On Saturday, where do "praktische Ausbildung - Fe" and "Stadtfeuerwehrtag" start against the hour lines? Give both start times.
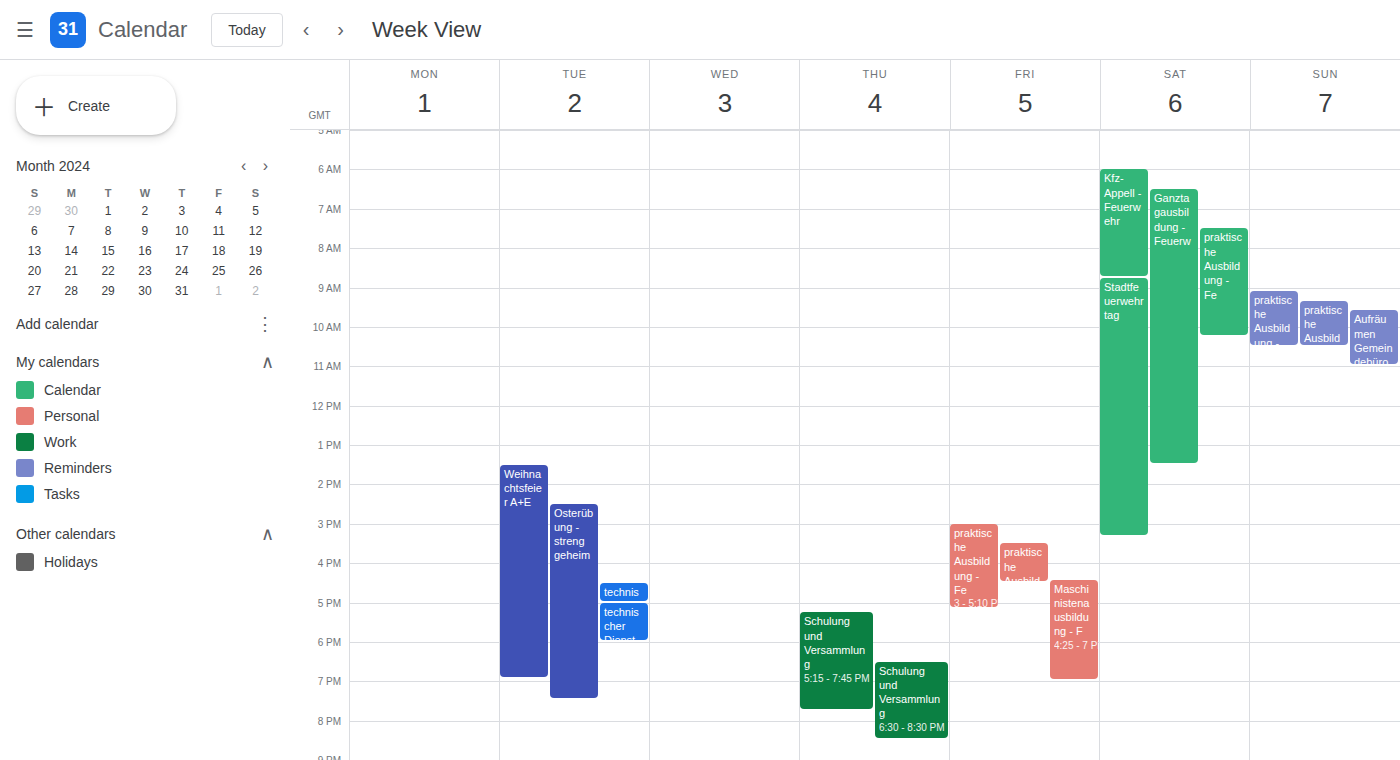
"praktische Ausbildung - Fe": 7:30 AM, halfway between the 7 AM and 8 AM lines. "Stadtfeuerwehrtag": 8:45 AM, neither: three quarters of the way from the 8 AM line to the 9 AM line.